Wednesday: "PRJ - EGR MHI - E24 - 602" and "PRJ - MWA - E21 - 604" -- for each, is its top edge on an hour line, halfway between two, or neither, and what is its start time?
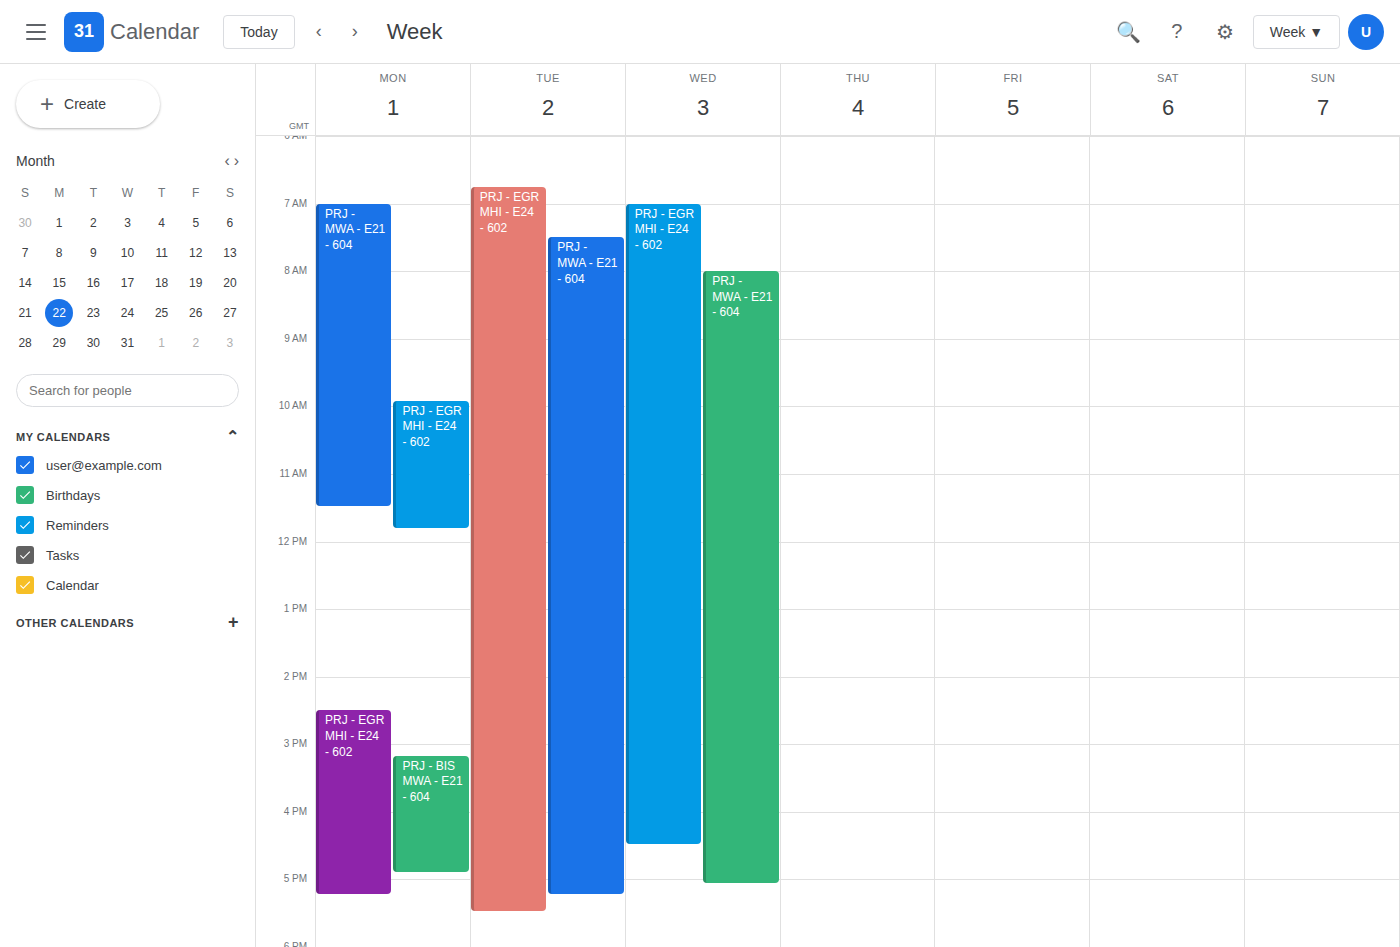
"PRJ - EGR MHI - E24 - 602": 7:00 AM, exactly on the 7 AM line. "PRJ - MWA - E21 - 604": 8:00 AM, exactly on the 8 AM line.